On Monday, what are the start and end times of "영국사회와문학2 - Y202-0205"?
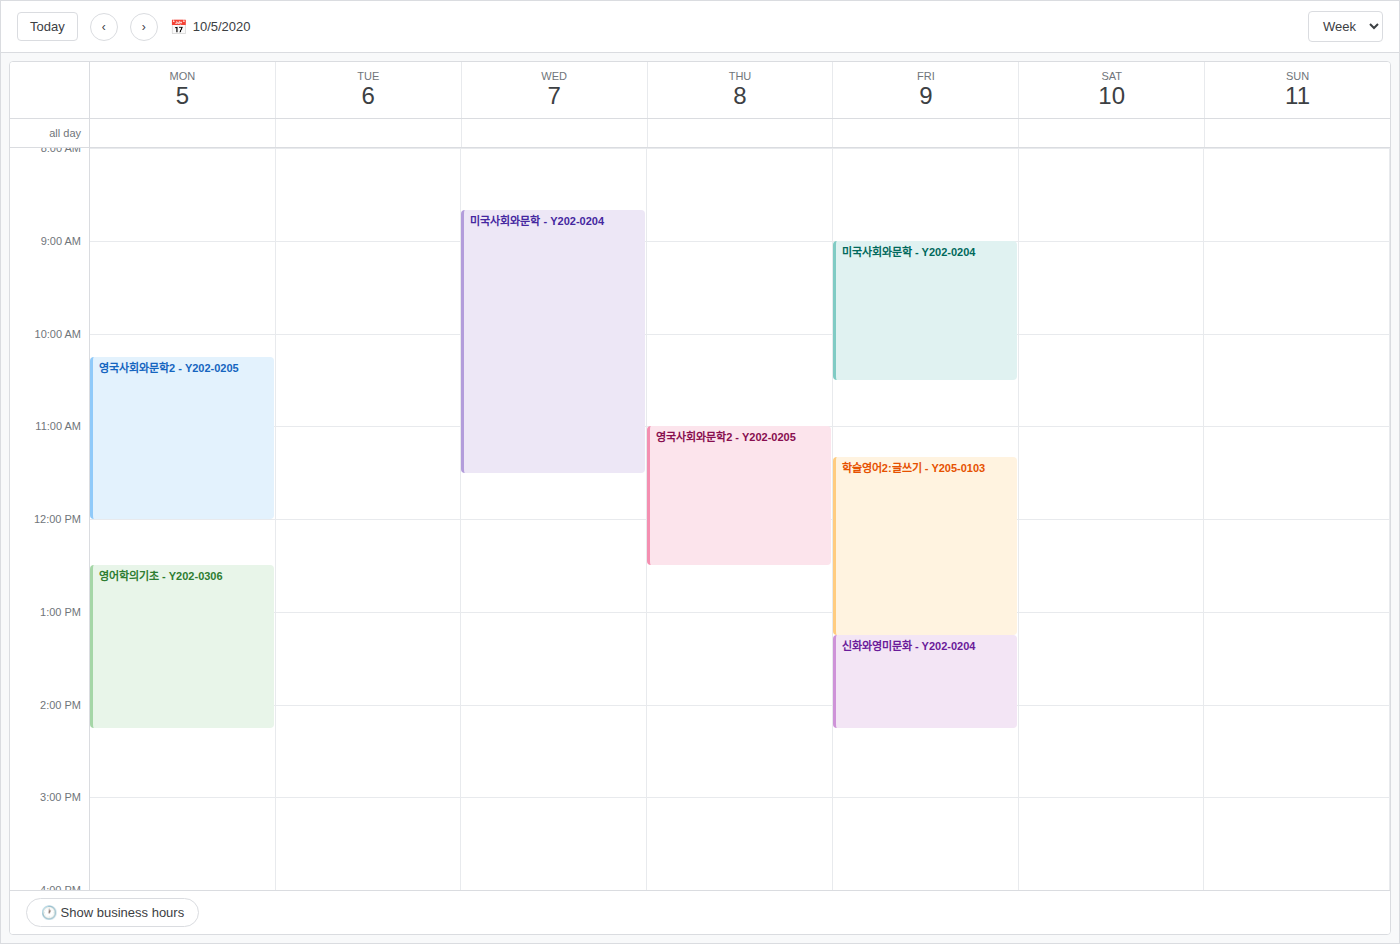
10:15 to 12:00